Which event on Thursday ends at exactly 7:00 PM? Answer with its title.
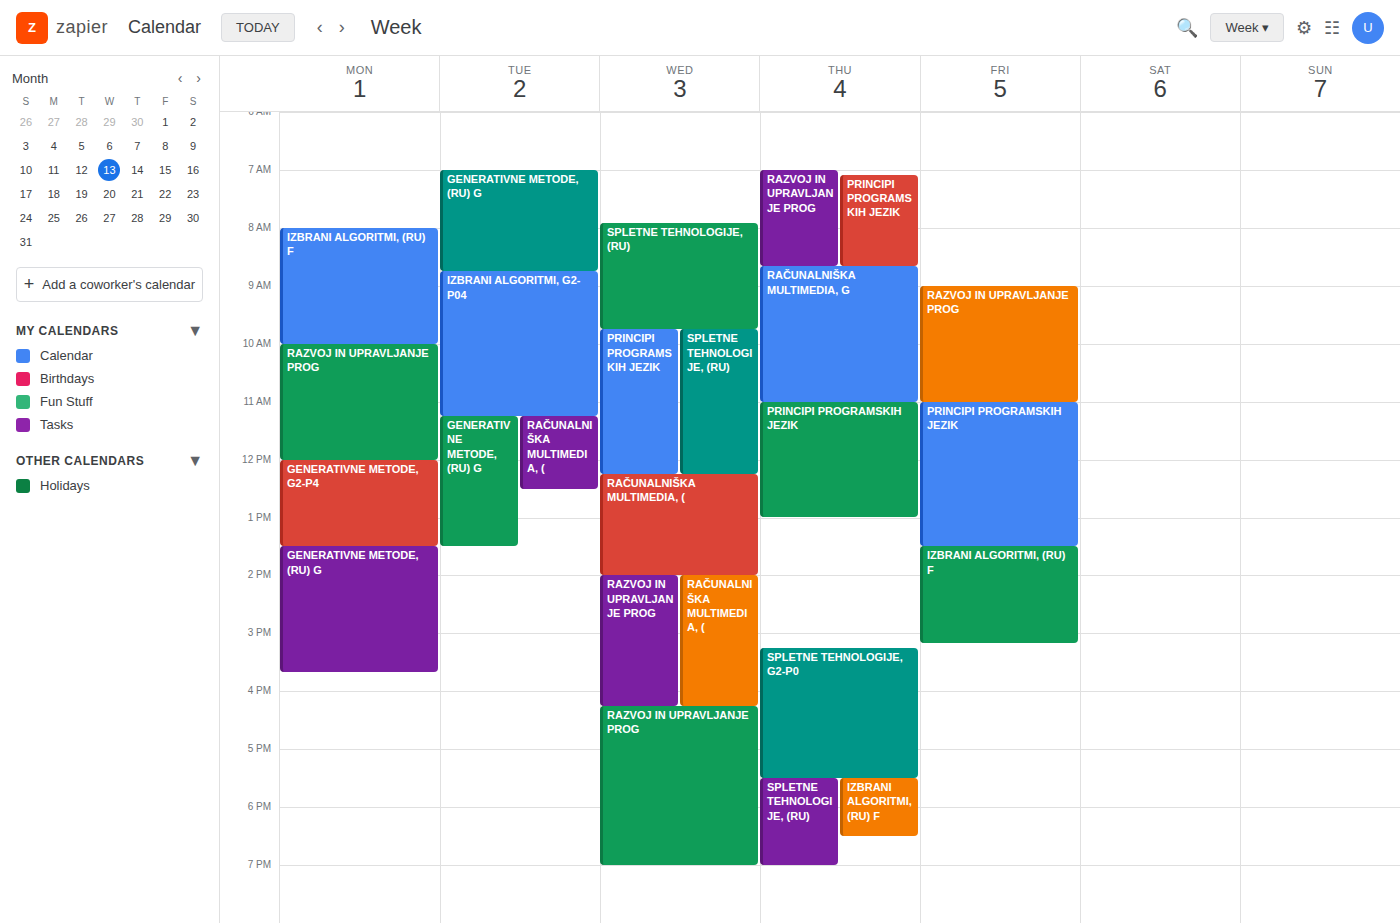
"SPLETNE TEHNOLOGIJE, (RU)"